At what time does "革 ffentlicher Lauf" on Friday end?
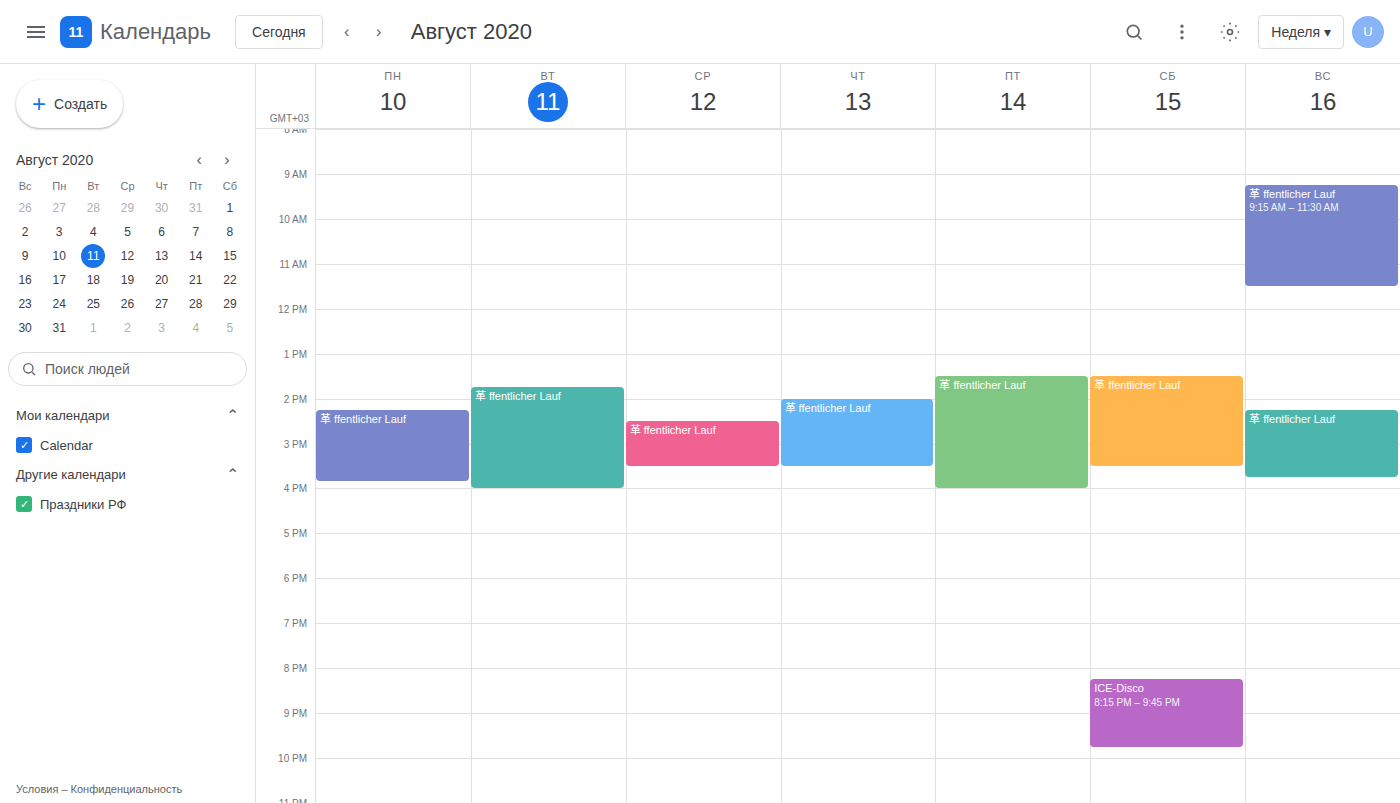
4:00 PM